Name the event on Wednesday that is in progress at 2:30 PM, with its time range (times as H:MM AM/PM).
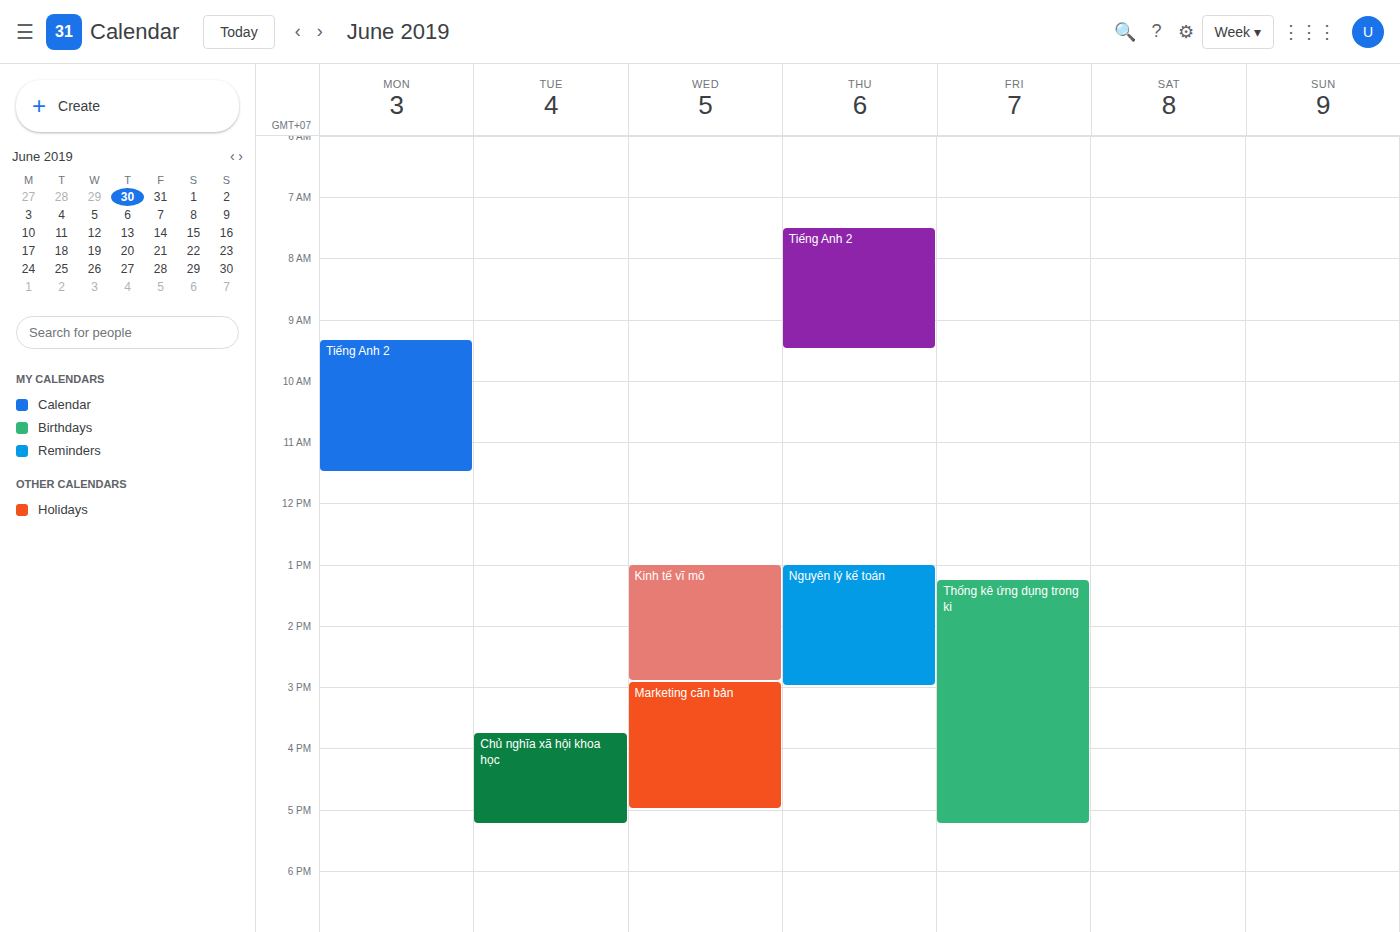
"Kinh tế vĩ mô", 1:00 PM to 2:55 PM